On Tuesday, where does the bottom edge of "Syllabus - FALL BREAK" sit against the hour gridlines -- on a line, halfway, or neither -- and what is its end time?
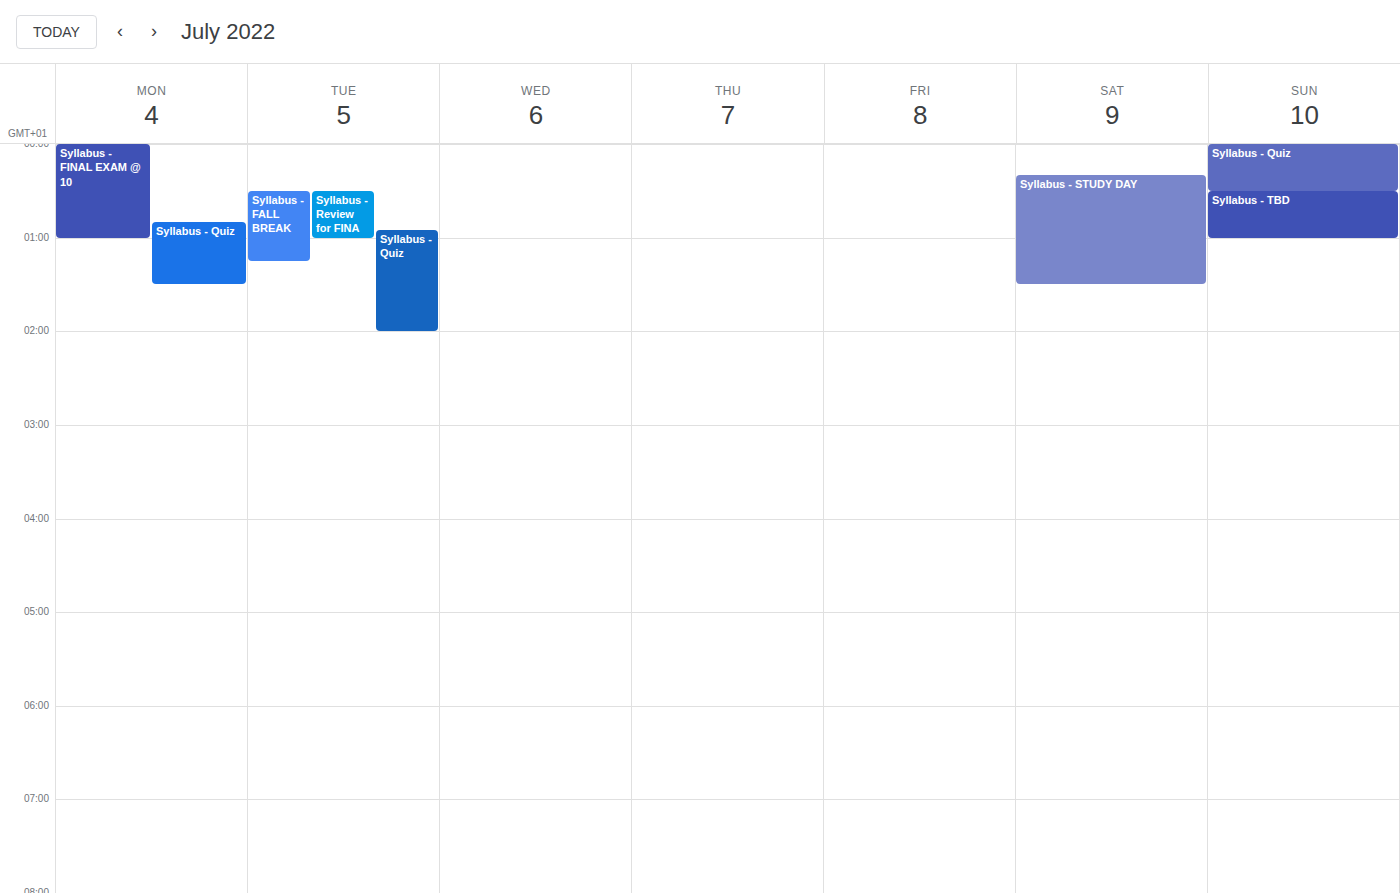
1:15 AM -- neither: a quarter of the way from the 1 AM line to the 2 AM line.